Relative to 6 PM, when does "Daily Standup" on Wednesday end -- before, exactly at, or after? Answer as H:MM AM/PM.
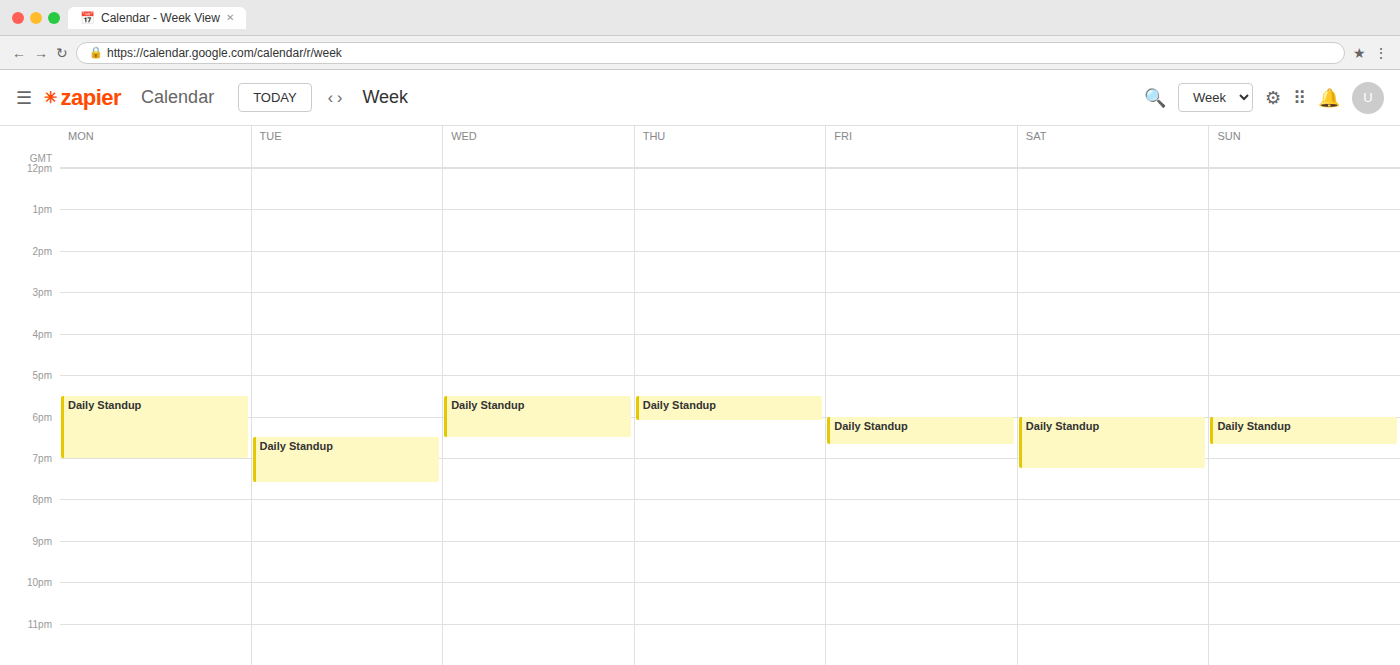
6:30 PM -- after 6 PM, 30 minutes below the 6 PM line.